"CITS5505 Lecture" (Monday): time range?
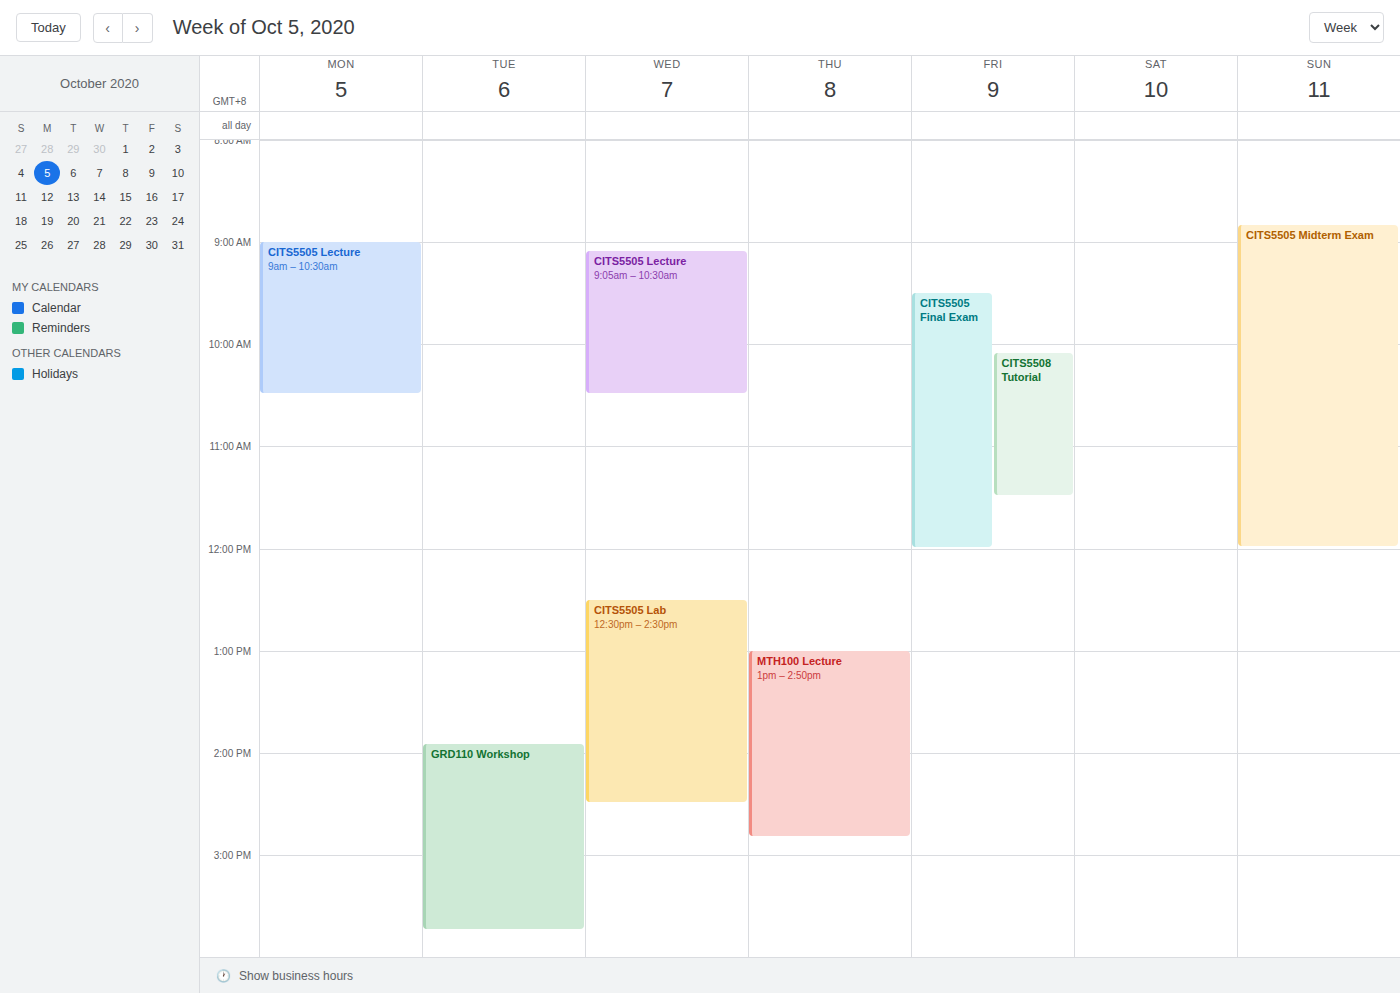
09:00 to 10:30